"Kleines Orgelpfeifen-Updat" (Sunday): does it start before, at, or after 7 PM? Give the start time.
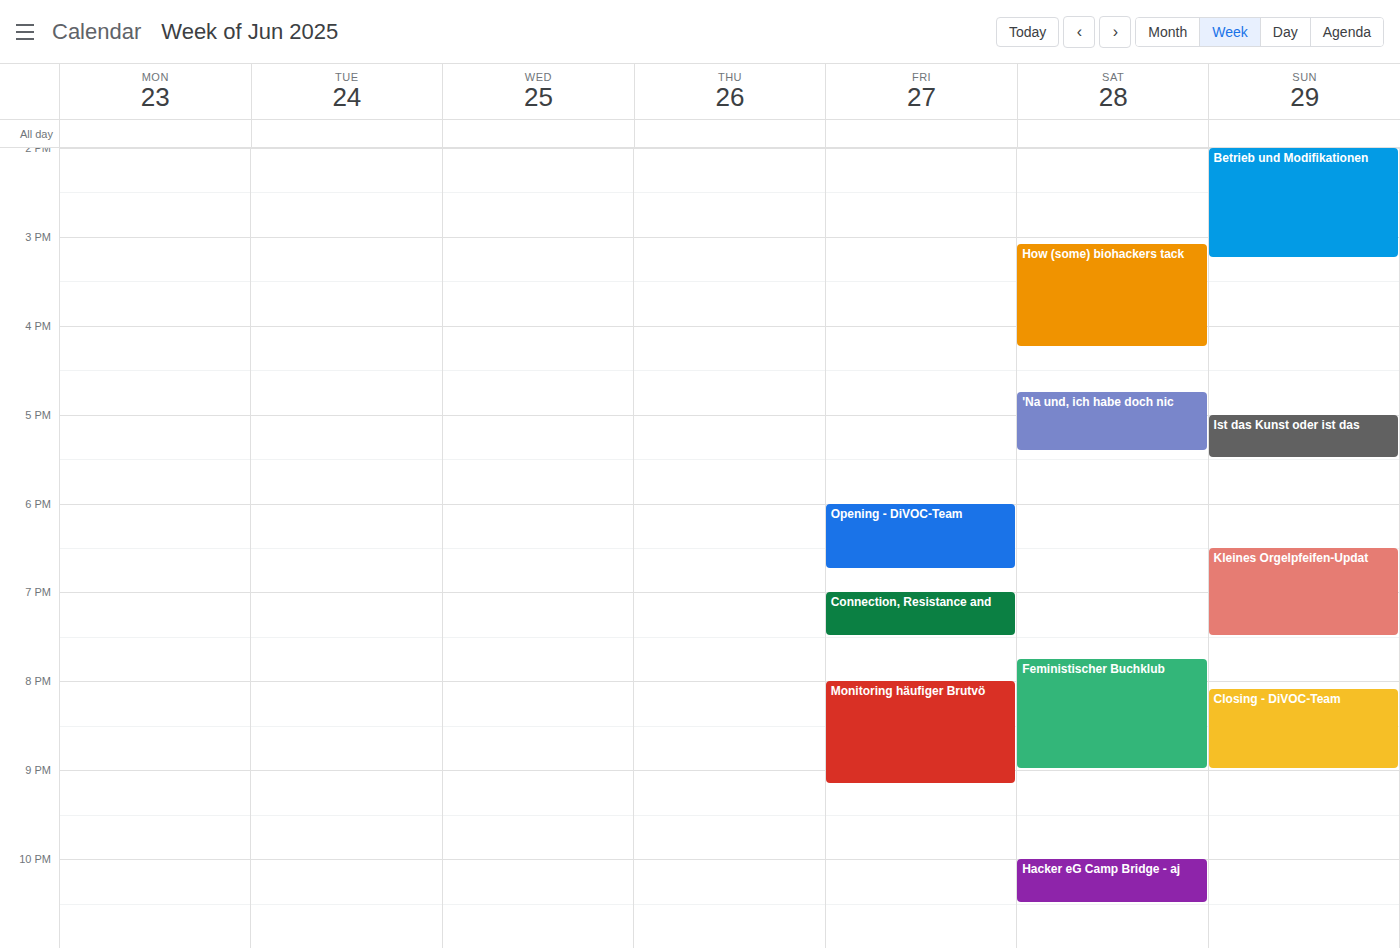
6:30 PM -- before 7 PM, 30 minutes above the 7 PM line.